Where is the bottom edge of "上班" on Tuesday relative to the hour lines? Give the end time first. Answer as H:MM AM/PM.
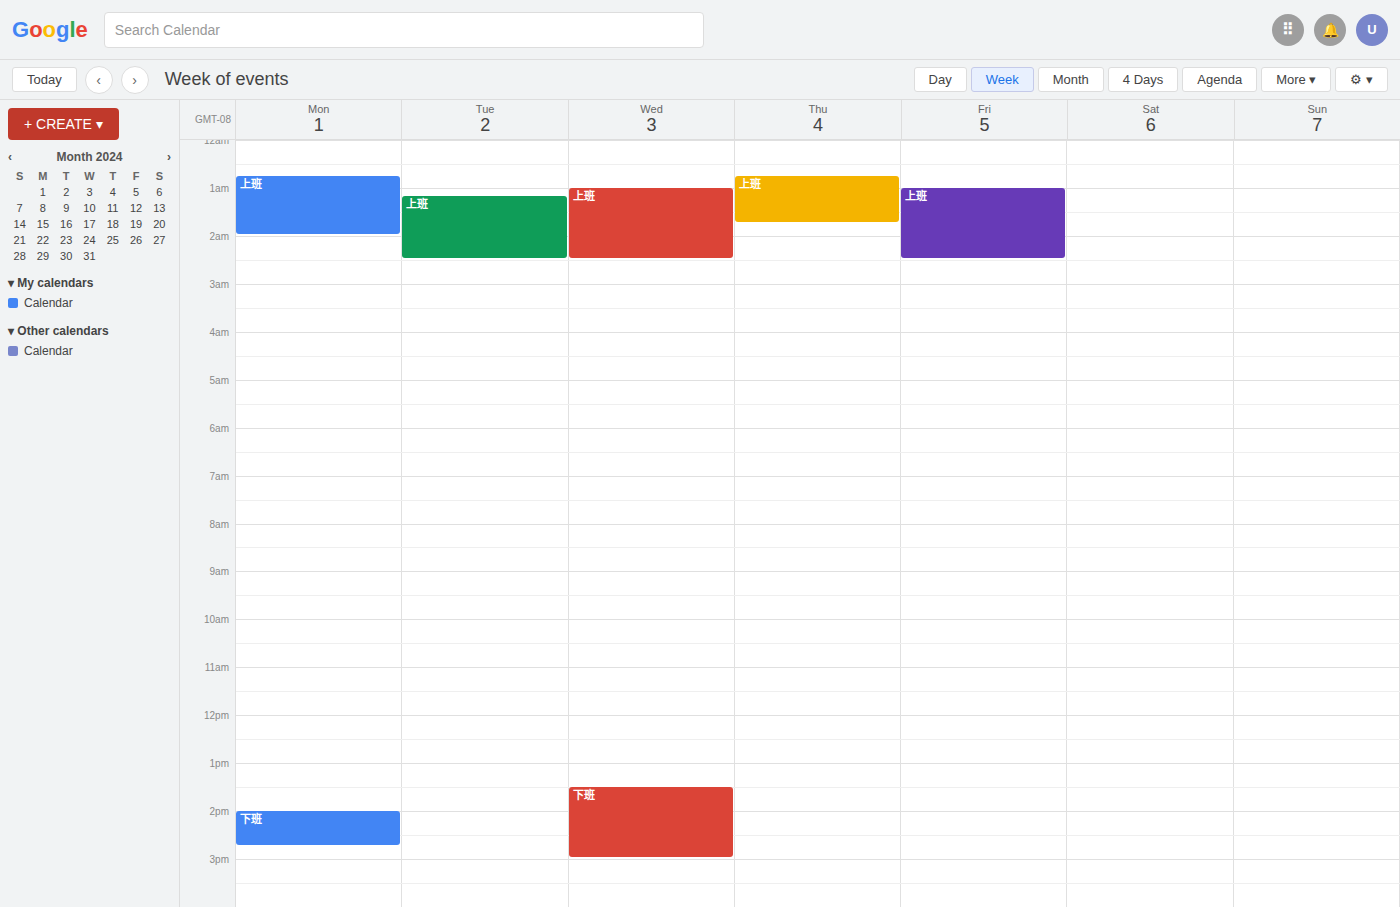
2:30 AM -- halfway between the 2 AM and 3 AM lines.